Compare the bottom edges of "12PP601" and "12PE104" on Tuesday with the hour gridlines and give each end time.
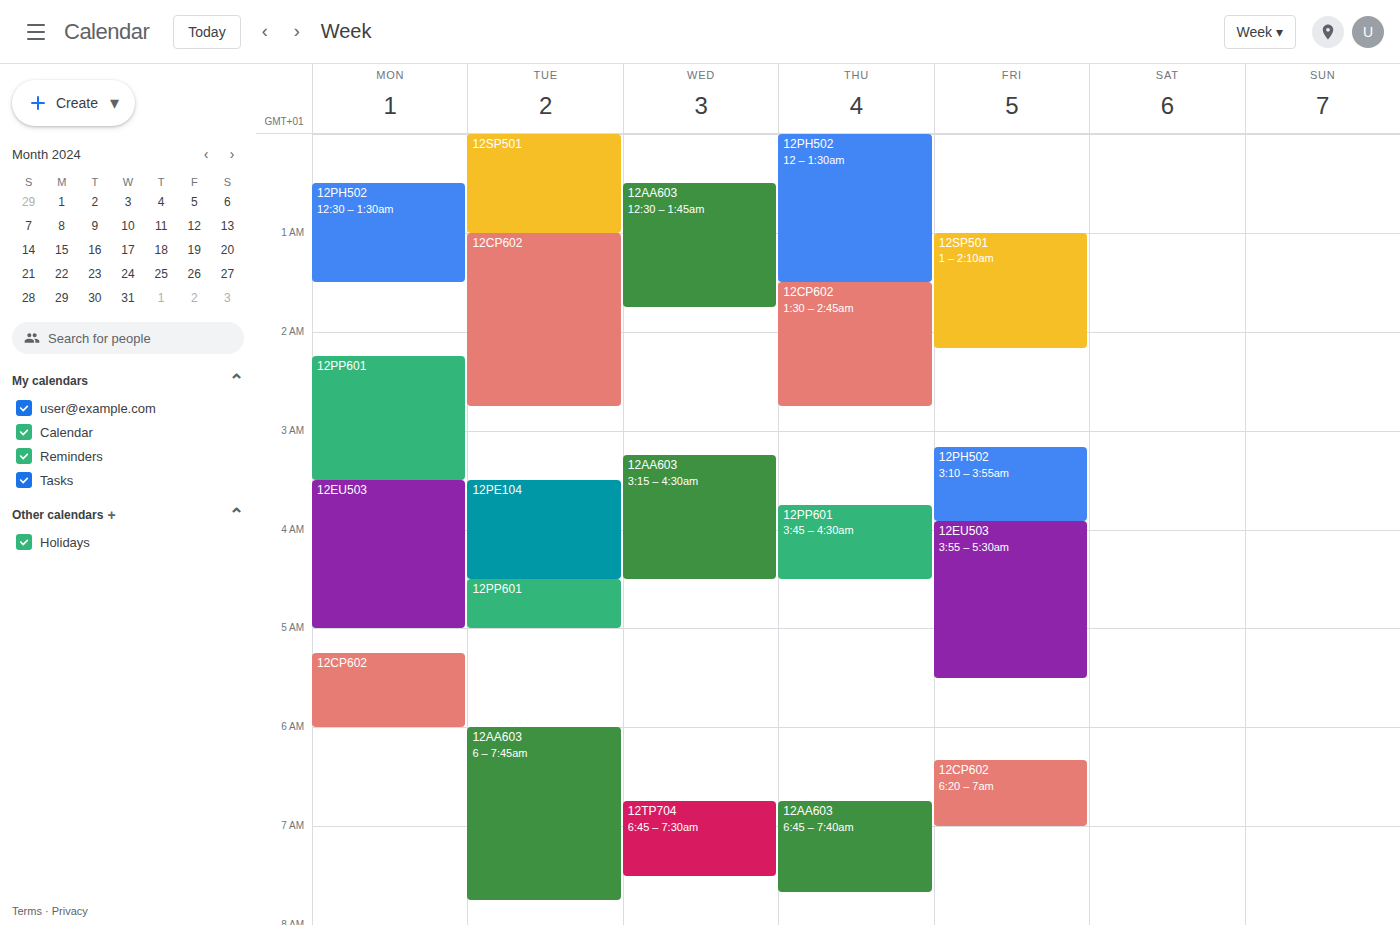
"12PP601": 5:00 AM, exactly on the 5 AM line. "12PE104": 4:30 AM, halfway between the 4 AM and 5 AM lines.